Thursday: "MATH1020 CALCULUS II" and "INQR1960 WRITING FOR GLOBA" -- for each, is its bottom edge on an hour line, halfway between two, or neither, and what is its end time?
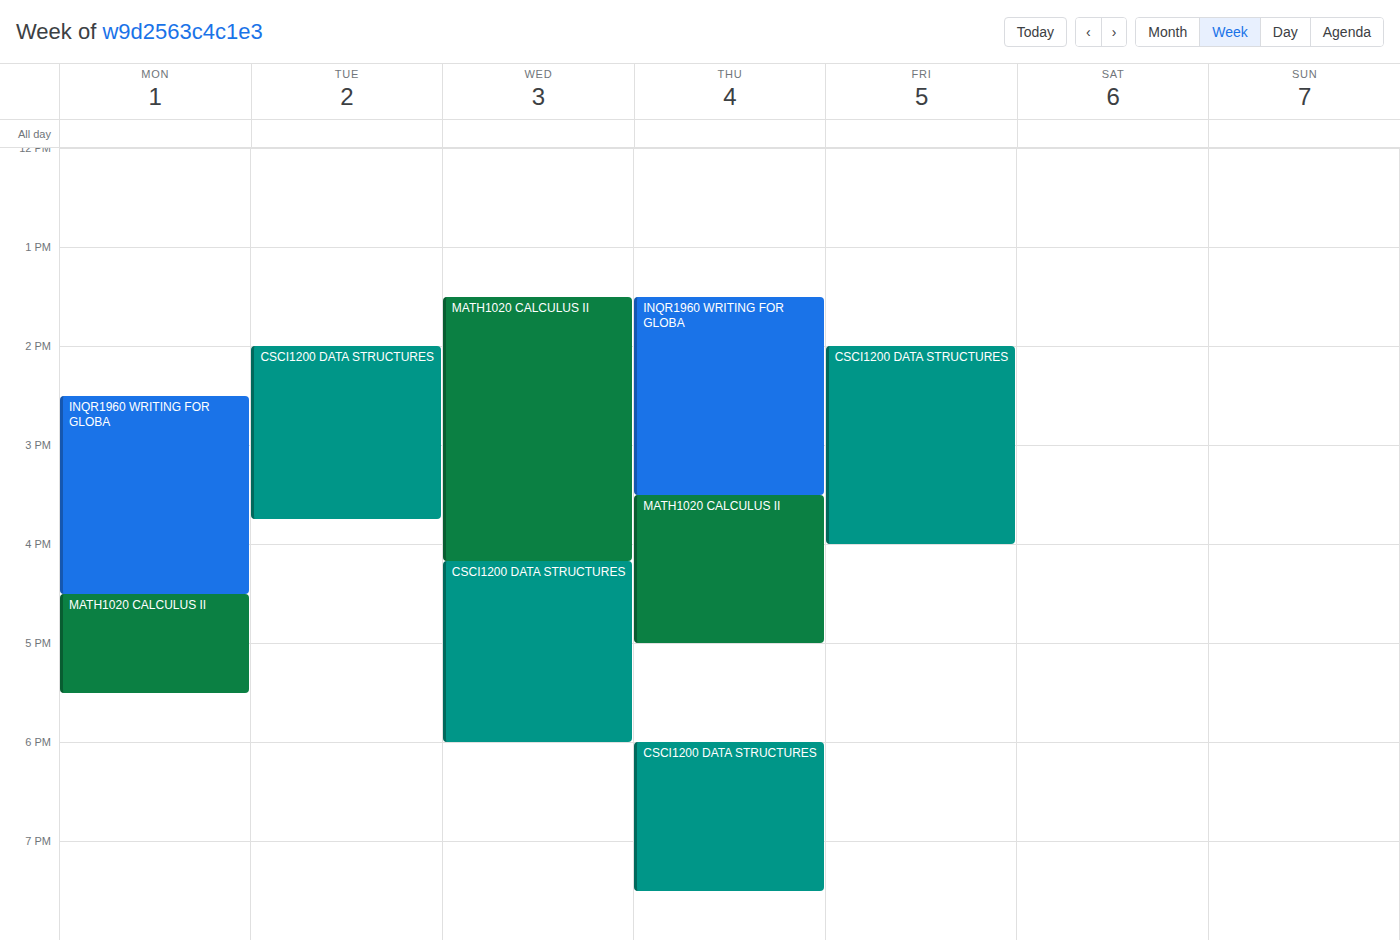
"MATH1020 CALCULUS II": 5:00 PM, exactly on the 5 PM line. "INQR1960 WRITING FOR GLOBA": 3:30 PM, halfway between the 3 PM and 4 PM lines.